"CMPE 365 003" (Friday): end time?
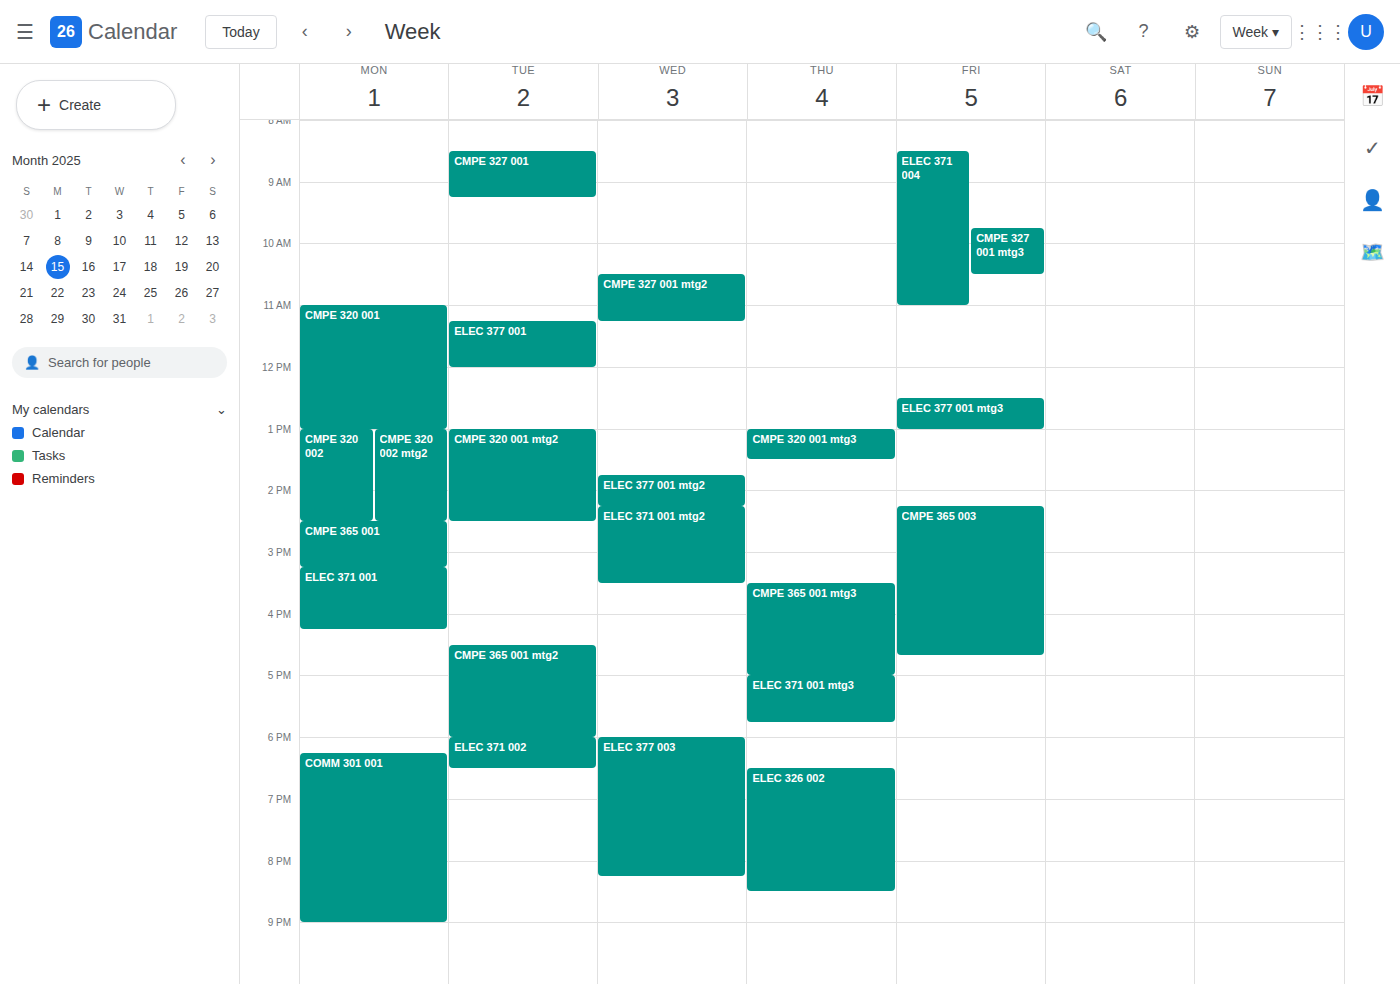
16:40